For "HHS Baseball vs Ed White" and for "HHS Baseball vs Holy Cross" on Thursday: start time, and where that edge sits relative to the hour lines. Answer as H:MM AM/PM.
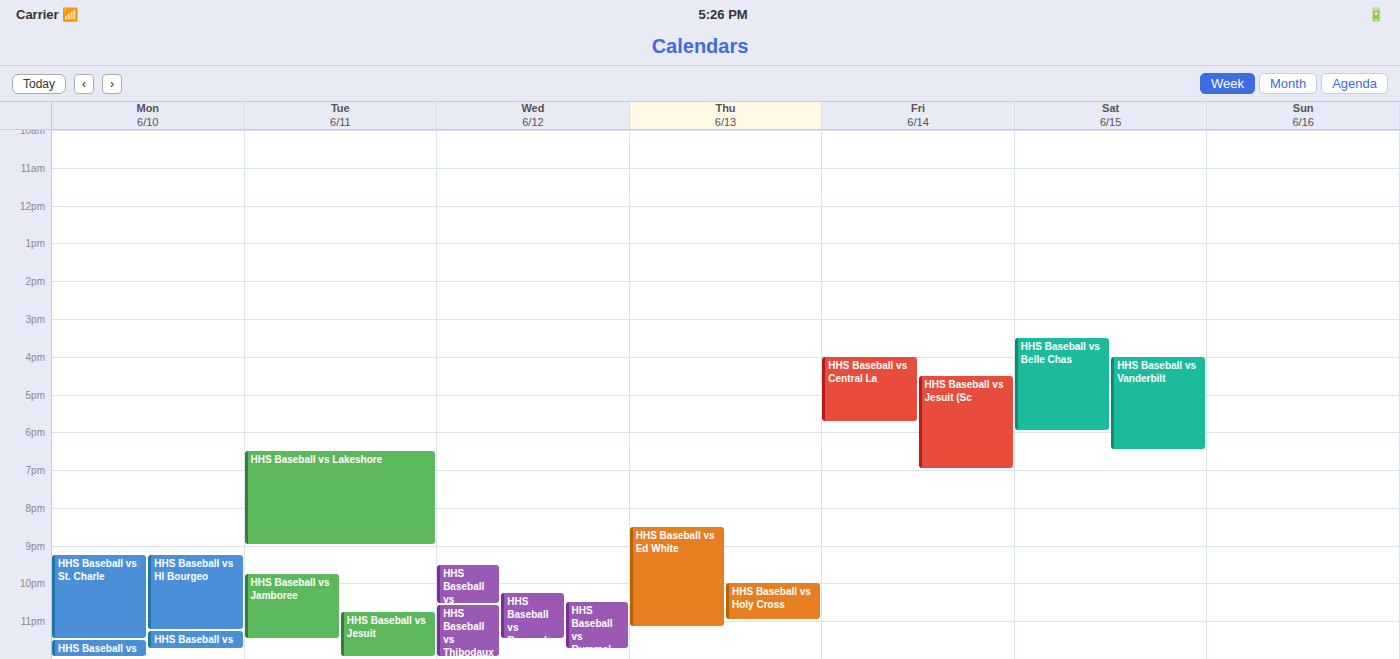
"HHS Baseball vs Ed White": 8:30 PM, halfway between the 8 PM and 9 PM lines. "HHS Baseball vs Holy Cross": 10:00 PM, exactly on the 10 PM line.